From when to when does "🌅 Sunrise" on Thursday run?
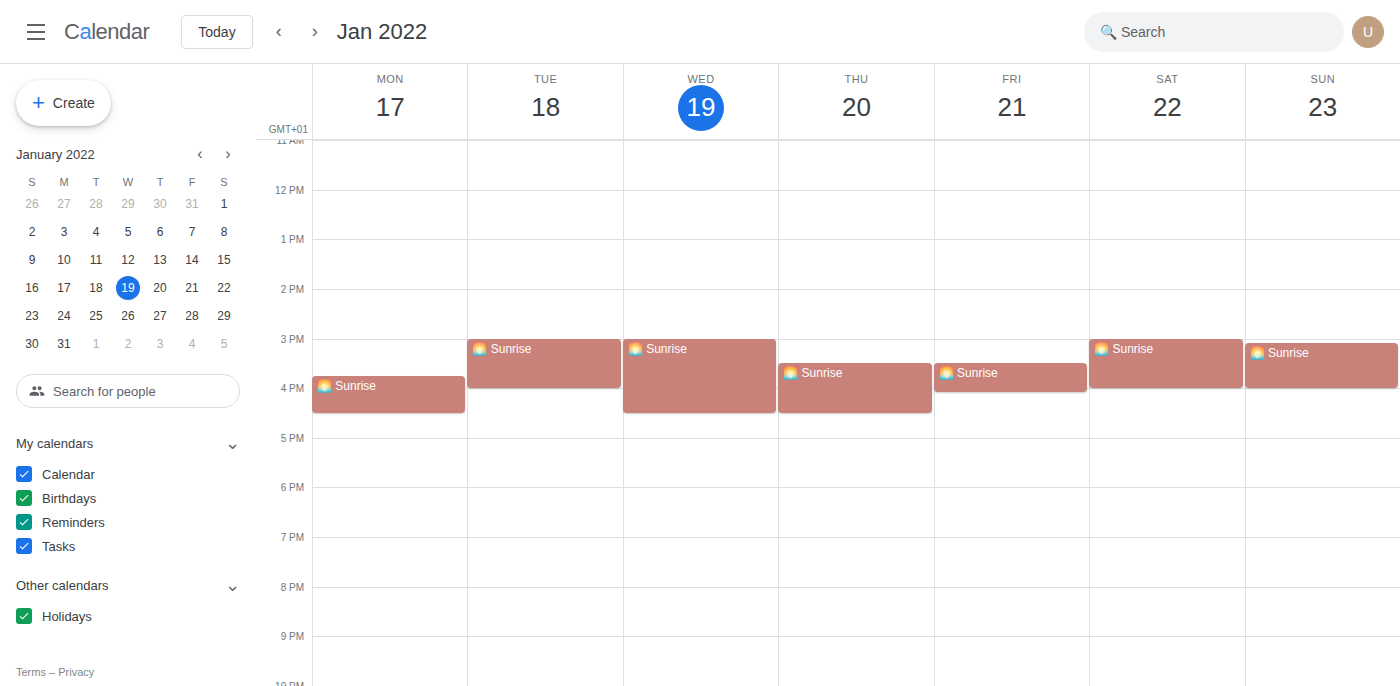
3:30 PM to 4:30 PM